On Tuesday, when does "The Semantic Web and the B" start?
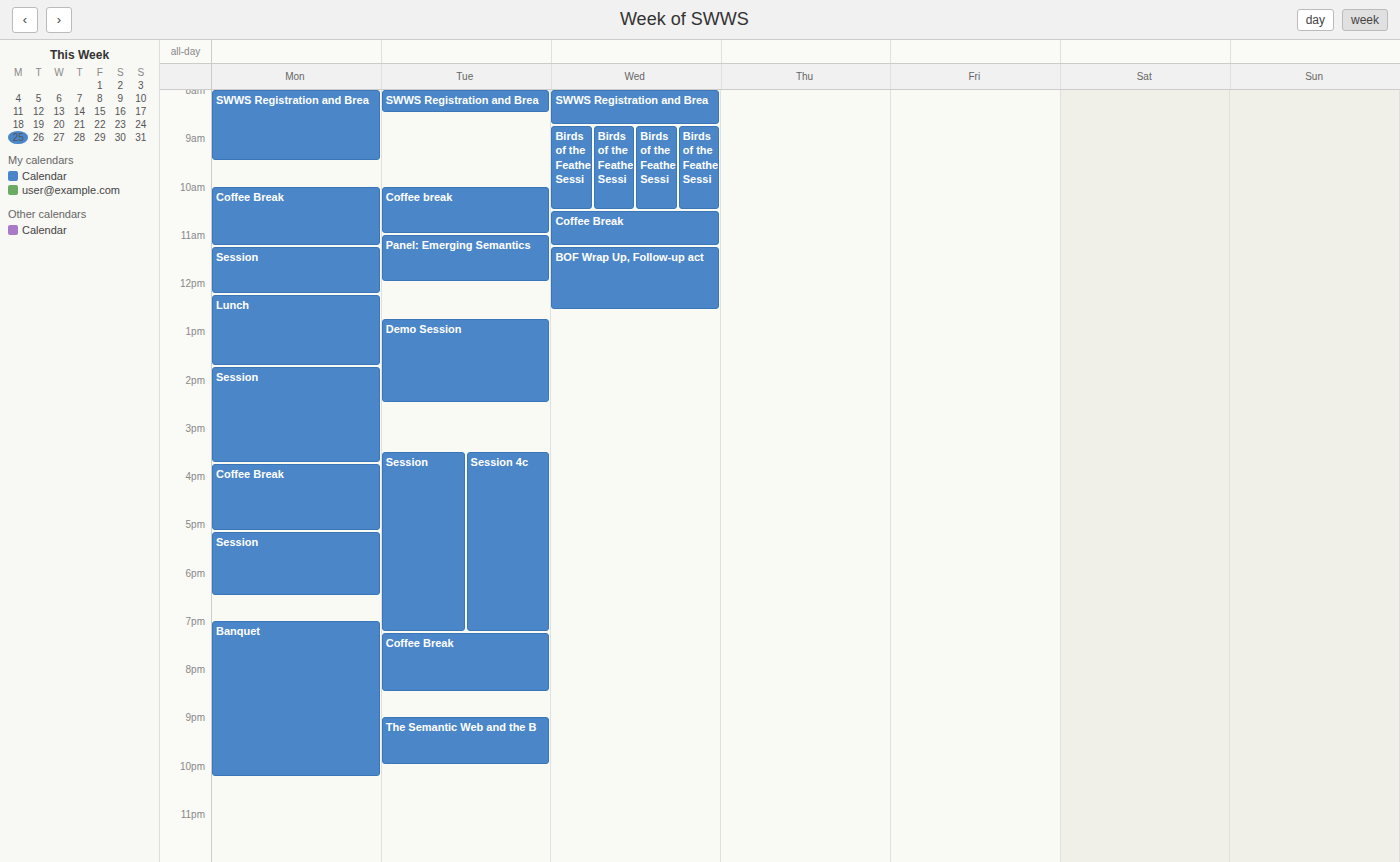
9:00 PM